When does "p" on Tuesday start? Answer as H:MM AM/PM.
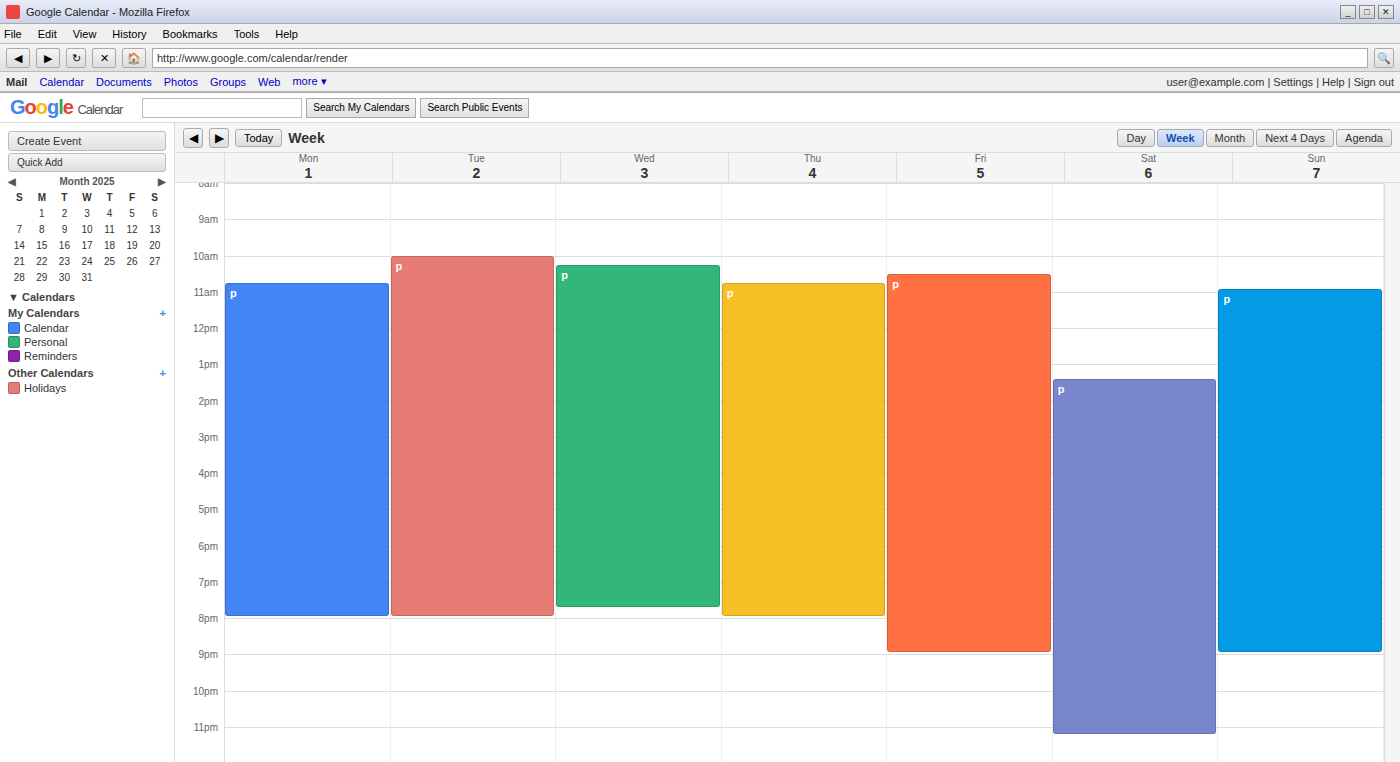
10:00 AM